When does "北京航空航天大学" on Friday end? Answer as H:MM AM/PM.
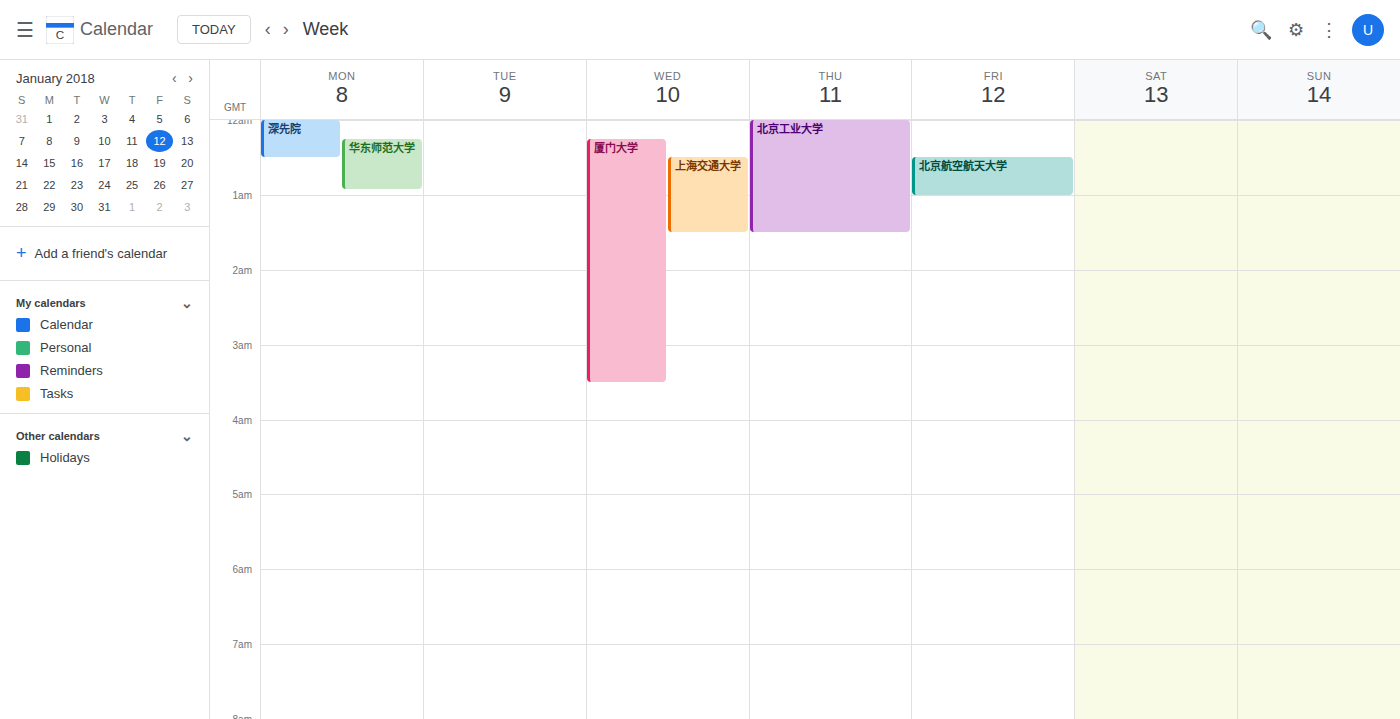
1:00 AM